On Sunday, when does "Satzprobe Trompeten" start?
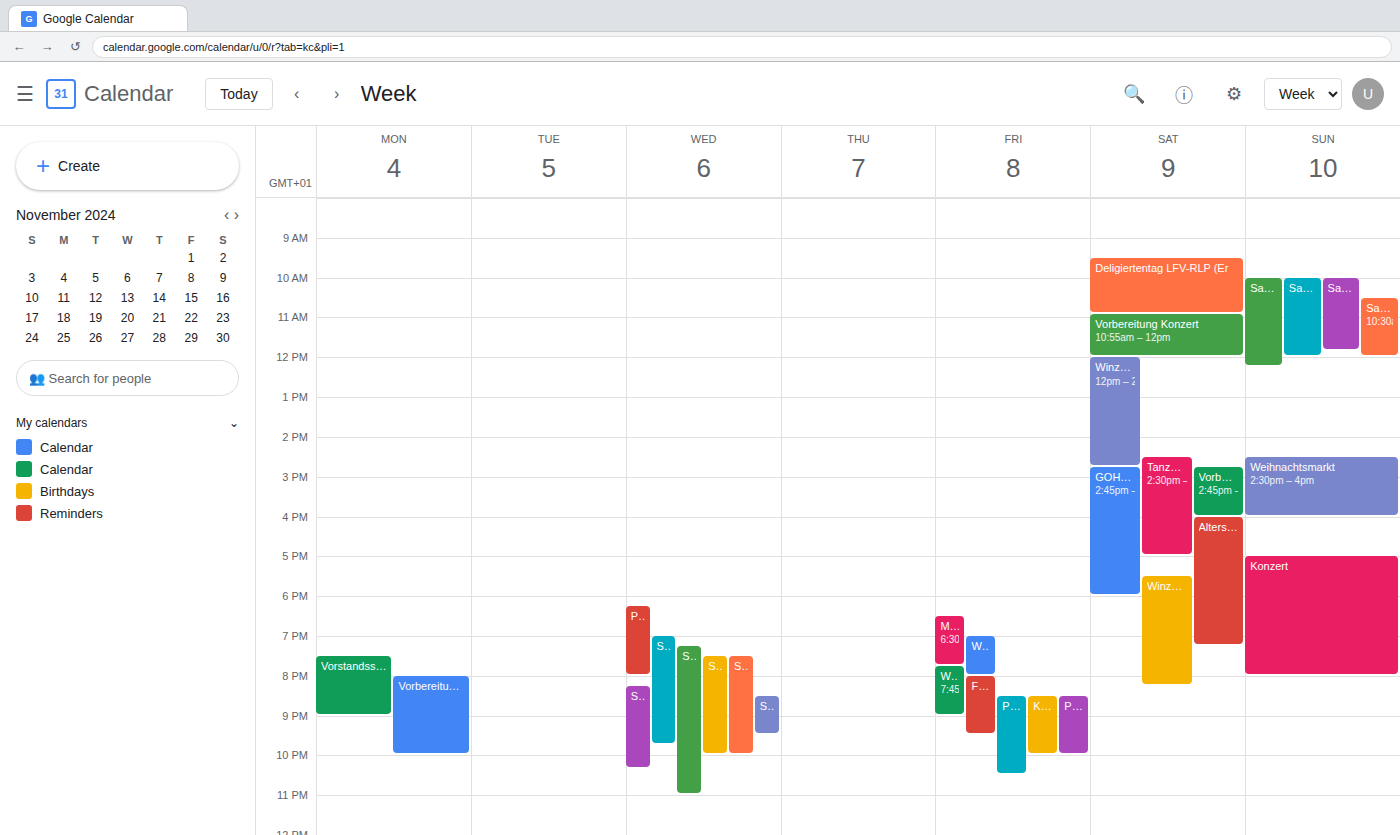
10:30 AM